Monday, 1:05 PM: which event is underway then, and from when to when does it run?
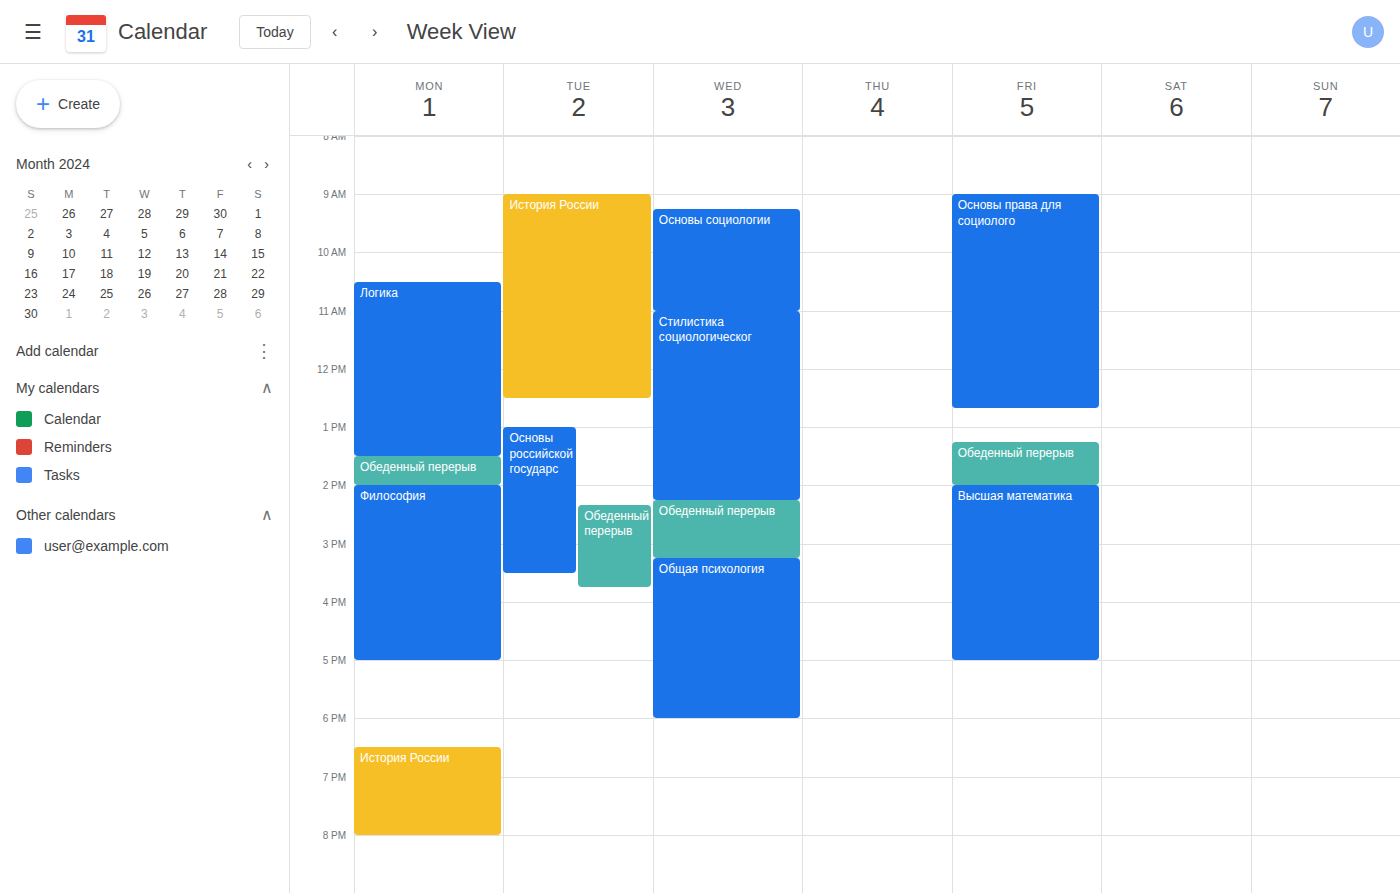
"Логика", 10:30 AM to 1:30 PM